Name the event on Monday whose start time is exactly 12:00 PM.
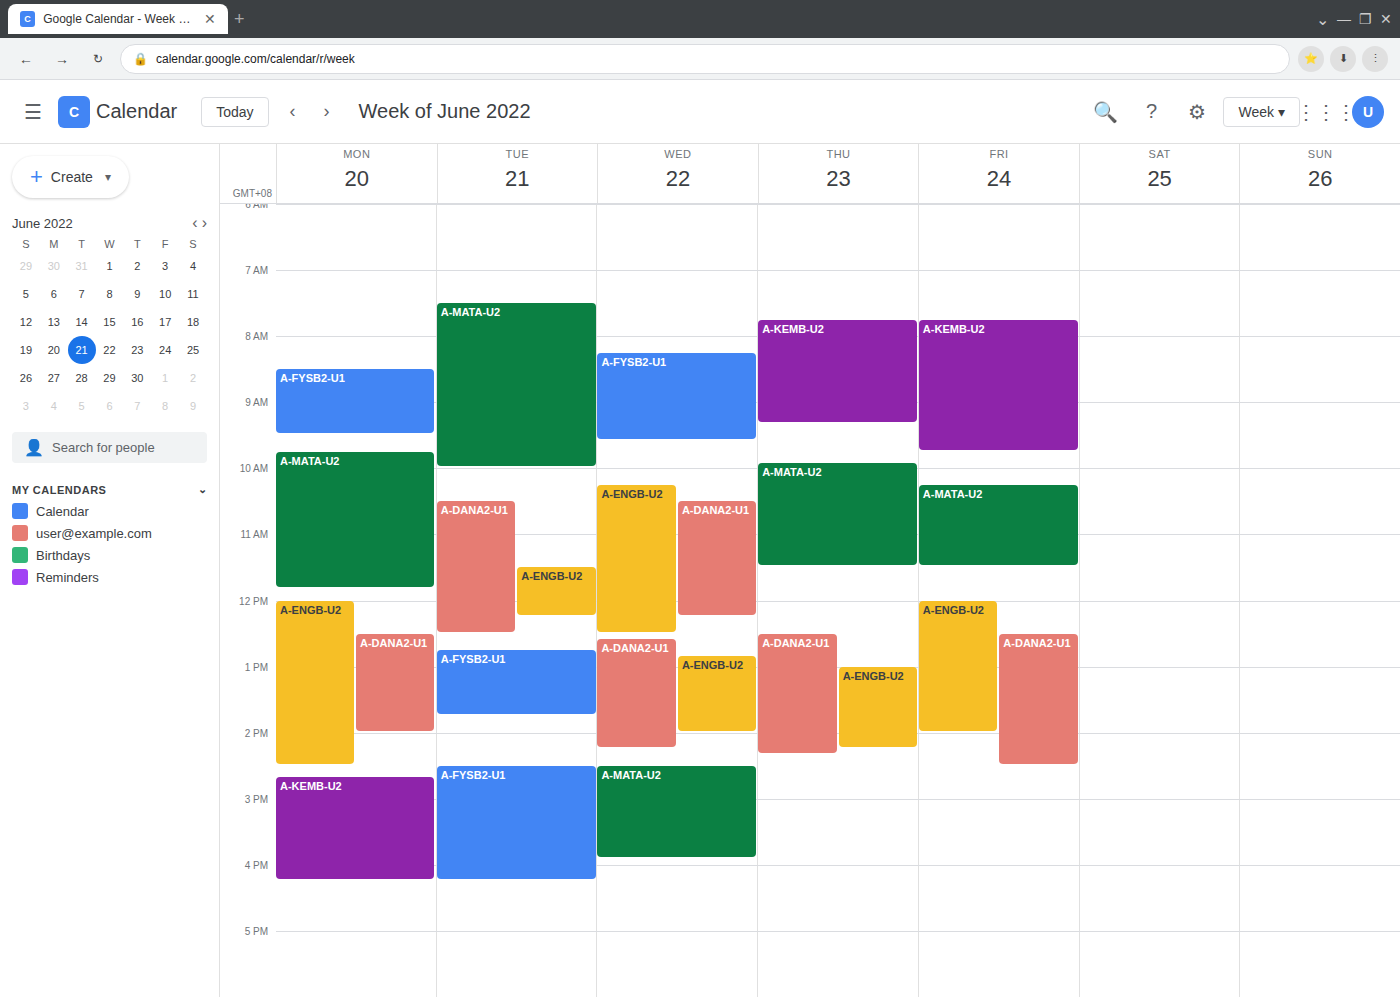
"A-ENGB-U2"